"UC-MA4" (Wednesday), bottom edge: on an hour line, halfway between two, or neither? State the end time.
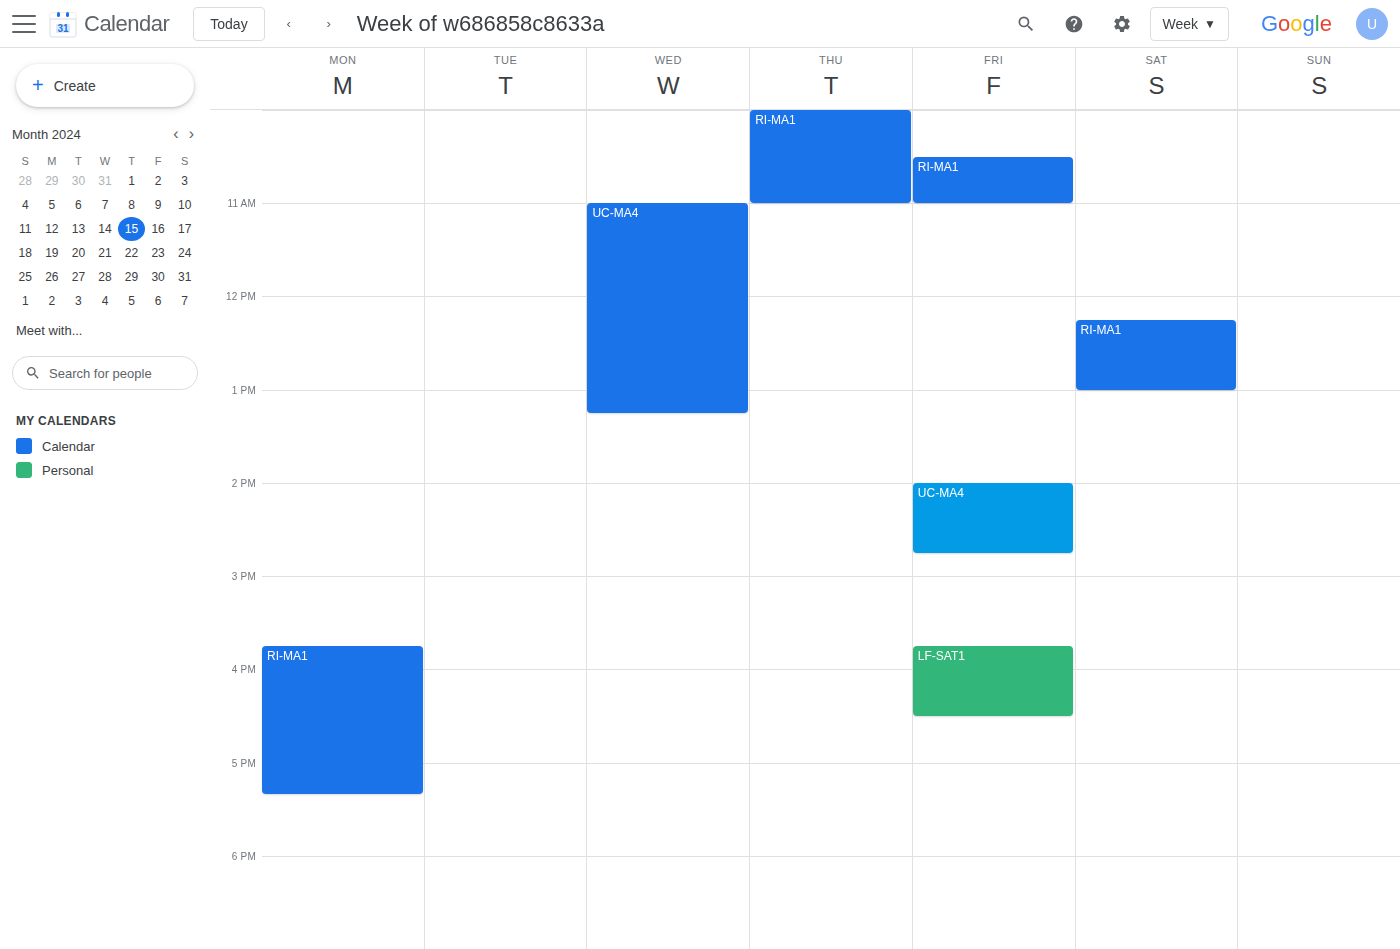
1:15 PM -- neither: a quarter of the way from the 1 PM line to the 2 PM line.